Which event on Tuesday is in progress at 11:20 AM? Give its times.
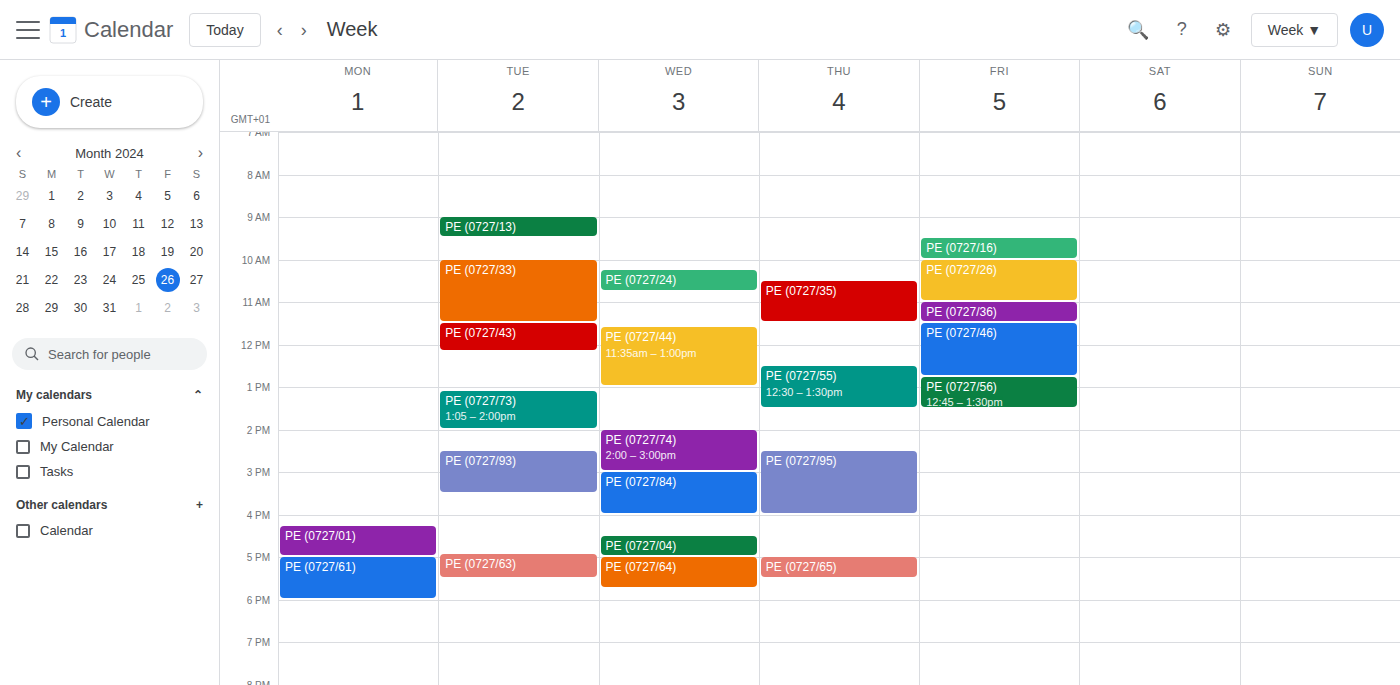
"PE (0727/33)", 10:00 AM to 11:30 AM